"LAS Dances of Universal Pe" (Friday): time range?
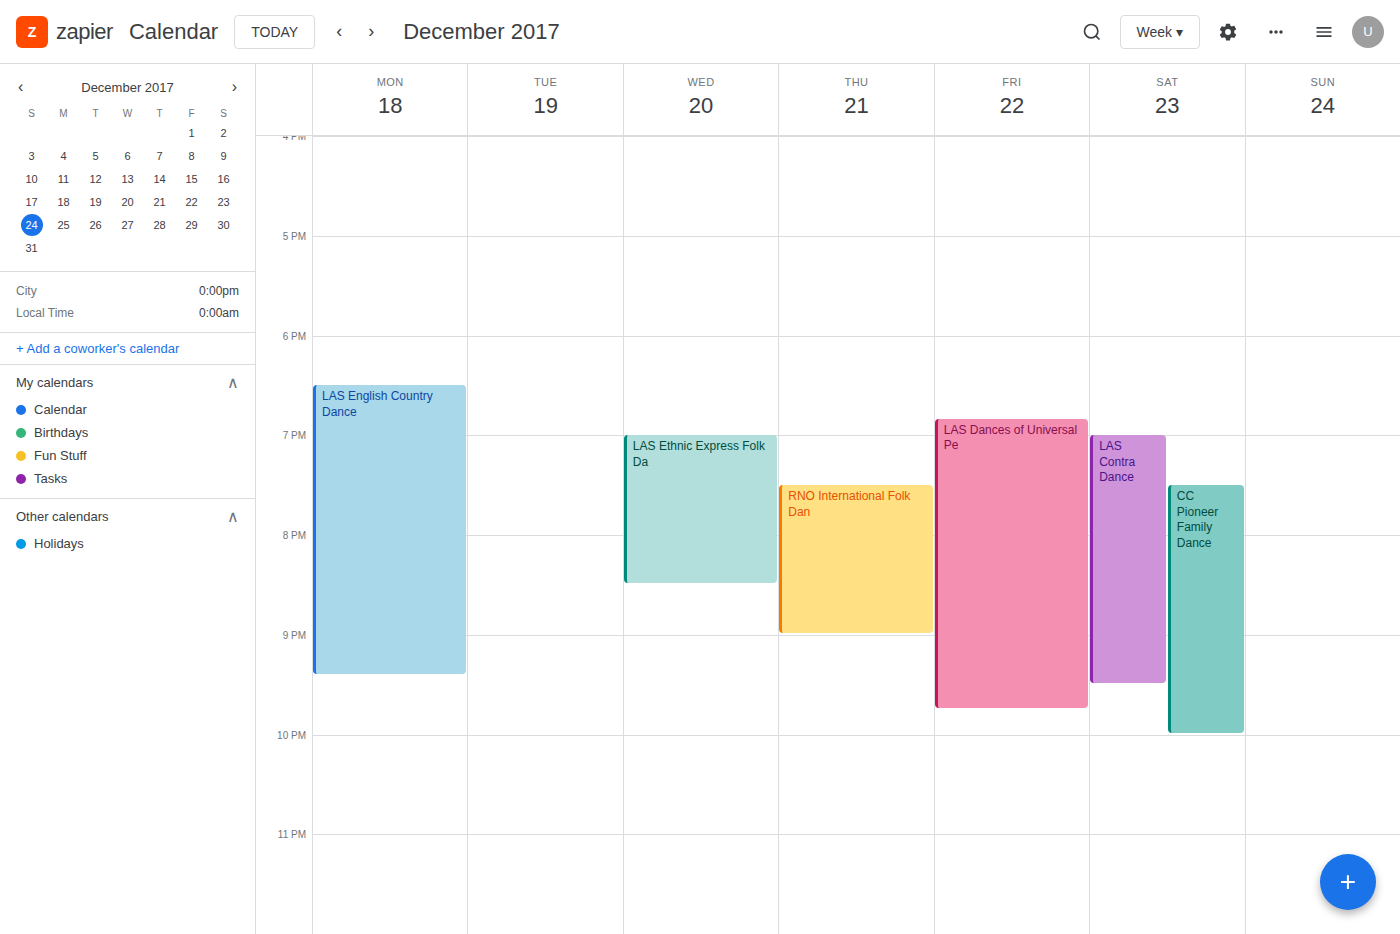
6:50 PM to 9:45 PM